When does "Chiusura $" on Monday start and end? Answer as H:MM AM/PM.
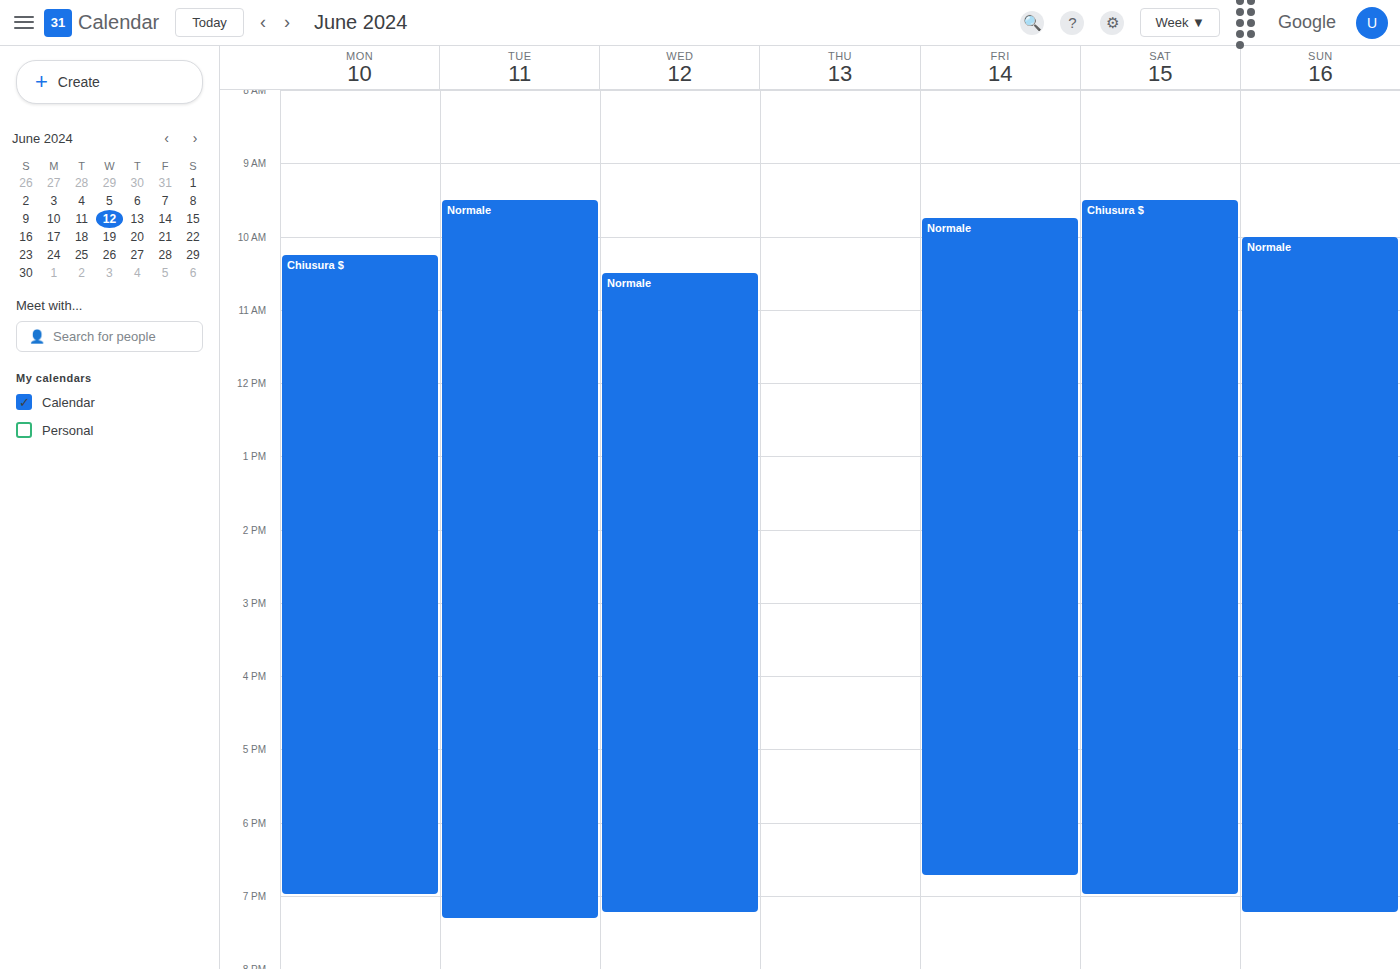
10:15 AM to 7:00 PM